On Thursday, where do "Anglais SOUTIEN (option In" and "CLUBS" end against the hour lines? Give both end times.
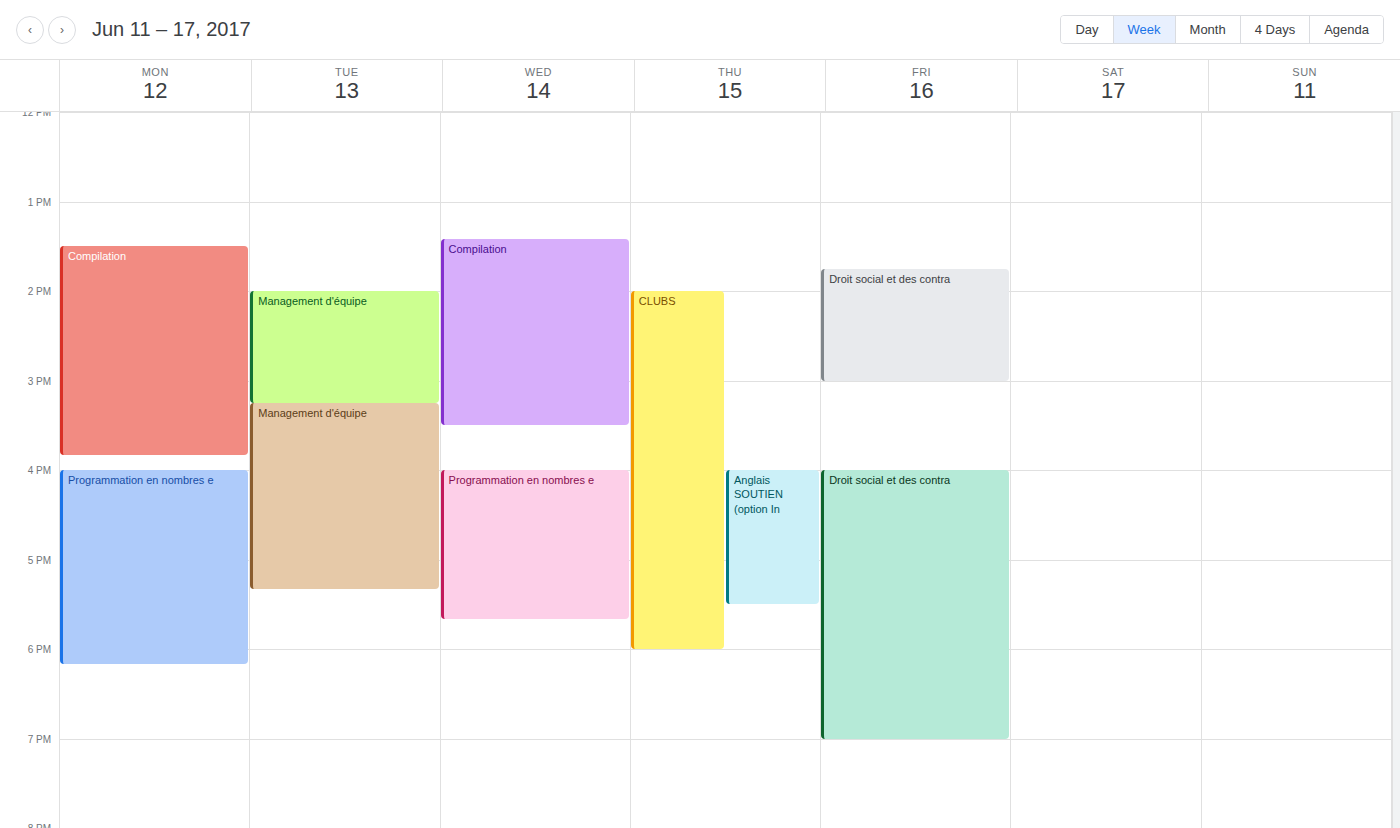
"Anglais SOUTIEN (option In": 5:30 PM, halfway between the 5 PM and 6 PM lines. "CLUBS": 6:00 PM, exactly on the 6 PM line.